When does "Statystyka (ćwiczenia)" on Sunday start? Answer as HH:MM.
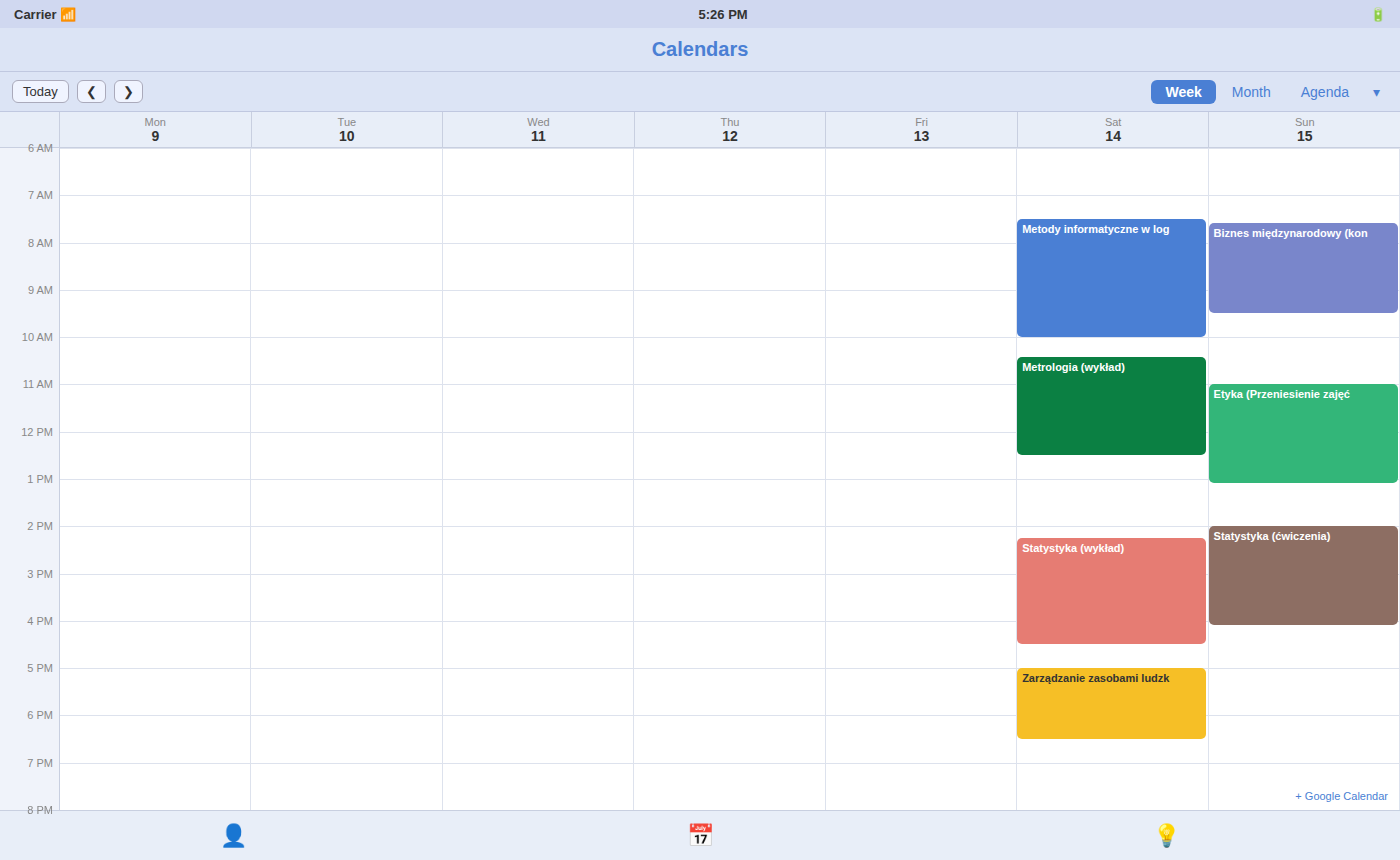
14:00